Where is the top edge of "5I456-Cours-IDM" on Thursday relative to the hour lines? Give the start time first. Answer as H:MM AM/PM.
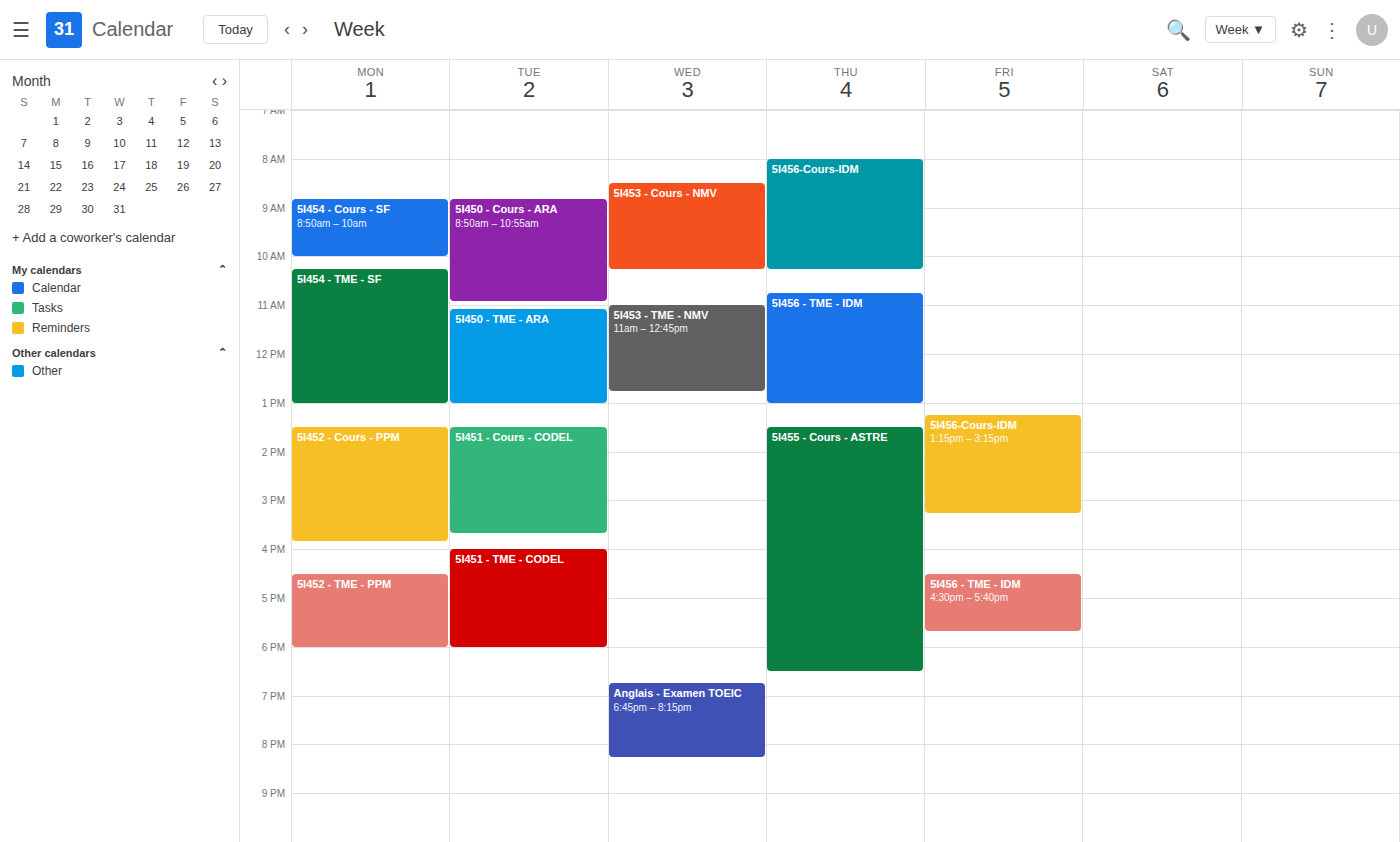
8:00 AM -- exactly on the 8 AM line.